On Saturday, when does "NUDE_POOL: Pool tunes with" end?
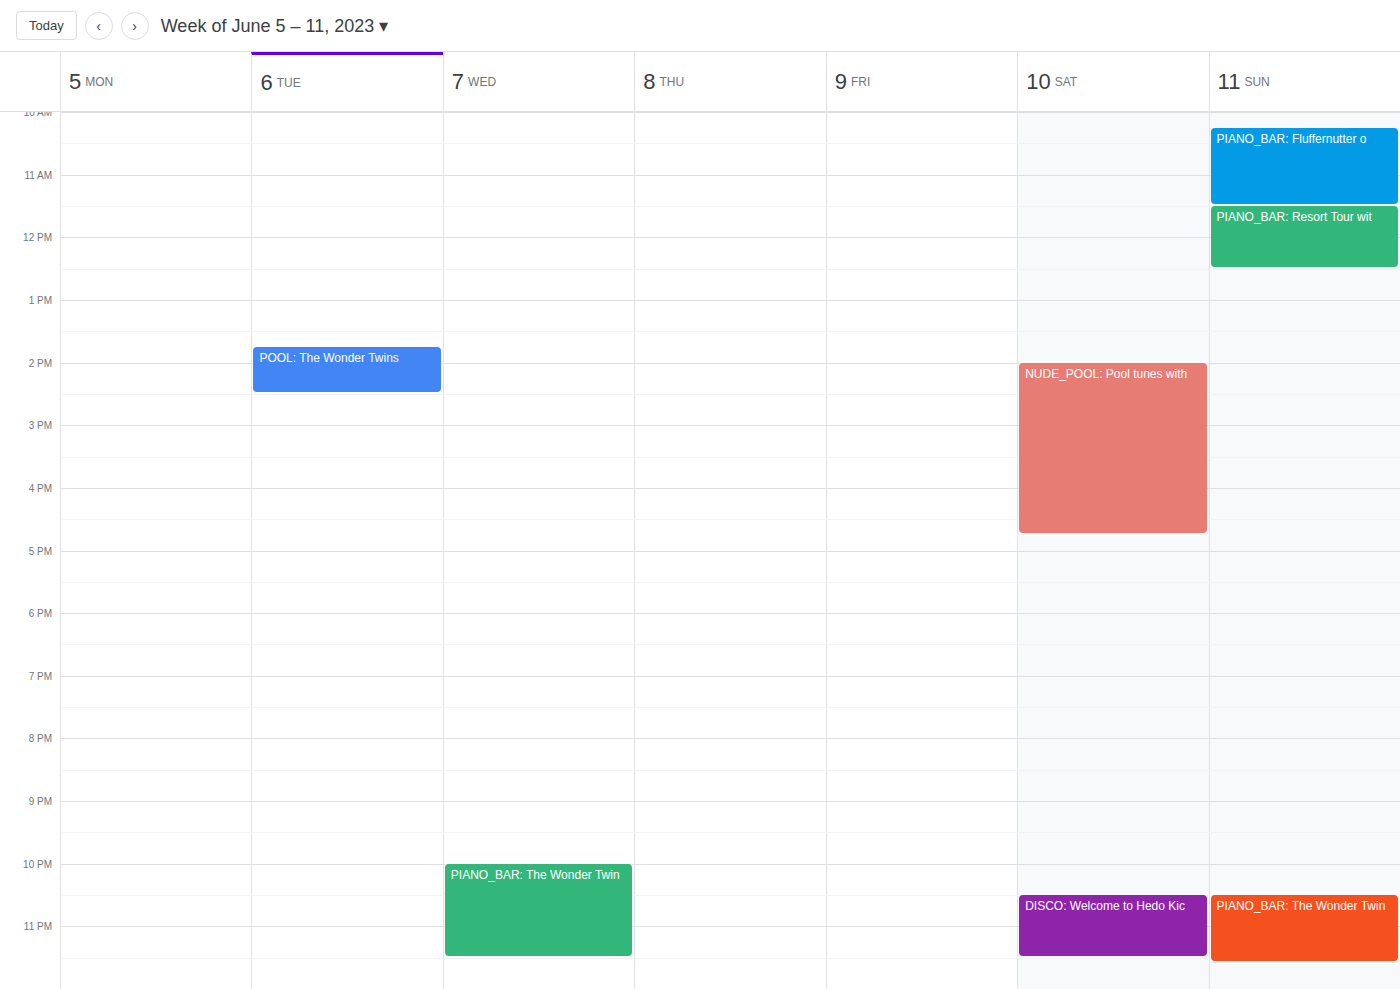
4:45 PM